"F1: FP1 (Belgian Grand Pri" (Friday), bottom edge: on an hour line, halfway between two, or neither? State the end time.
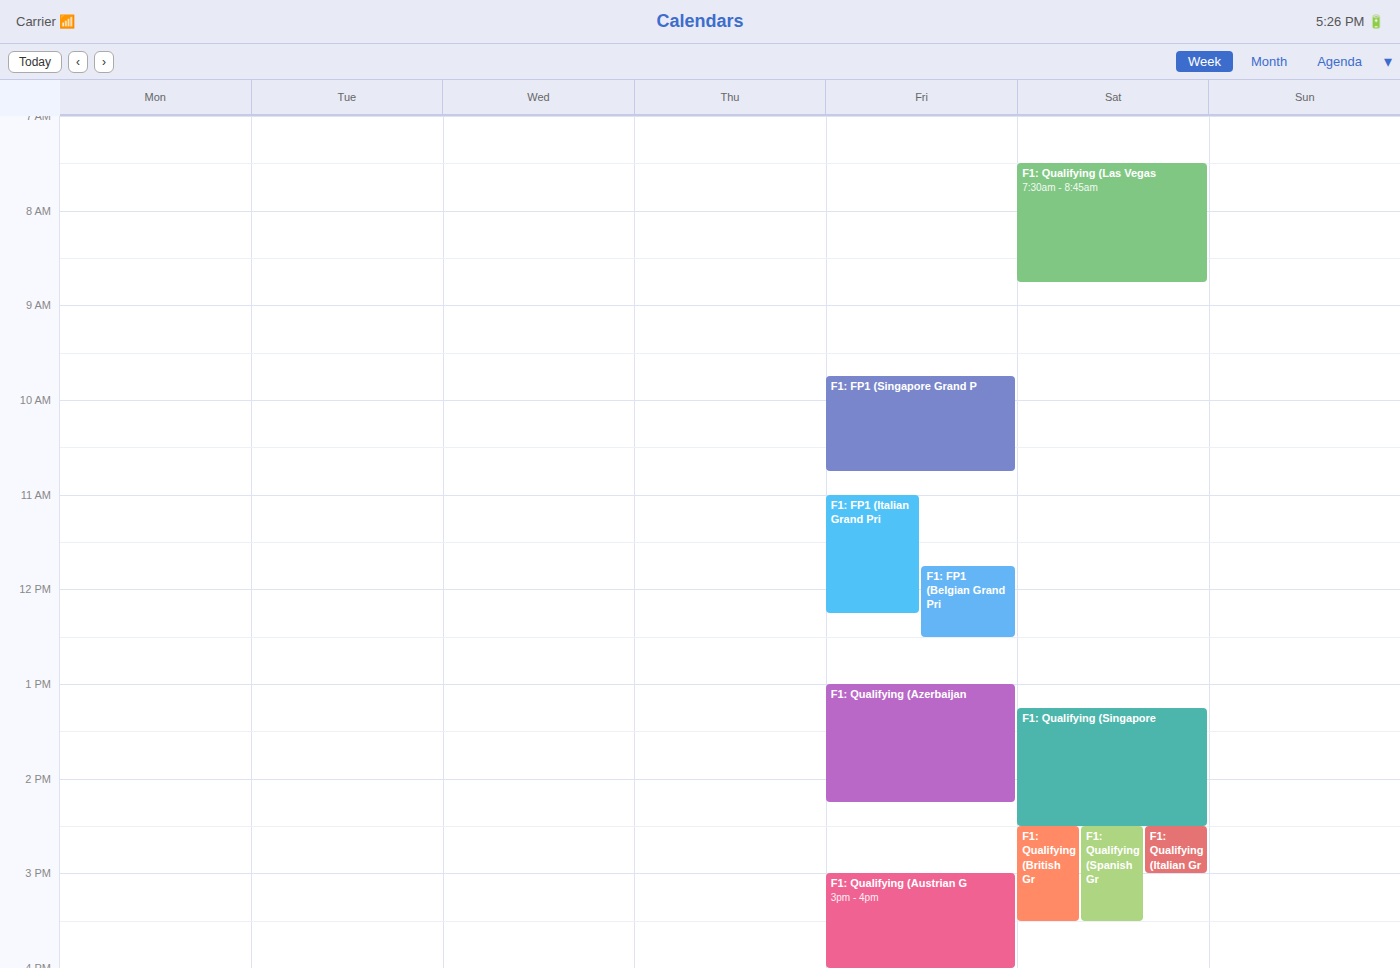
12:30 PM -- halfway between the 12 PM and 1 PM lines.